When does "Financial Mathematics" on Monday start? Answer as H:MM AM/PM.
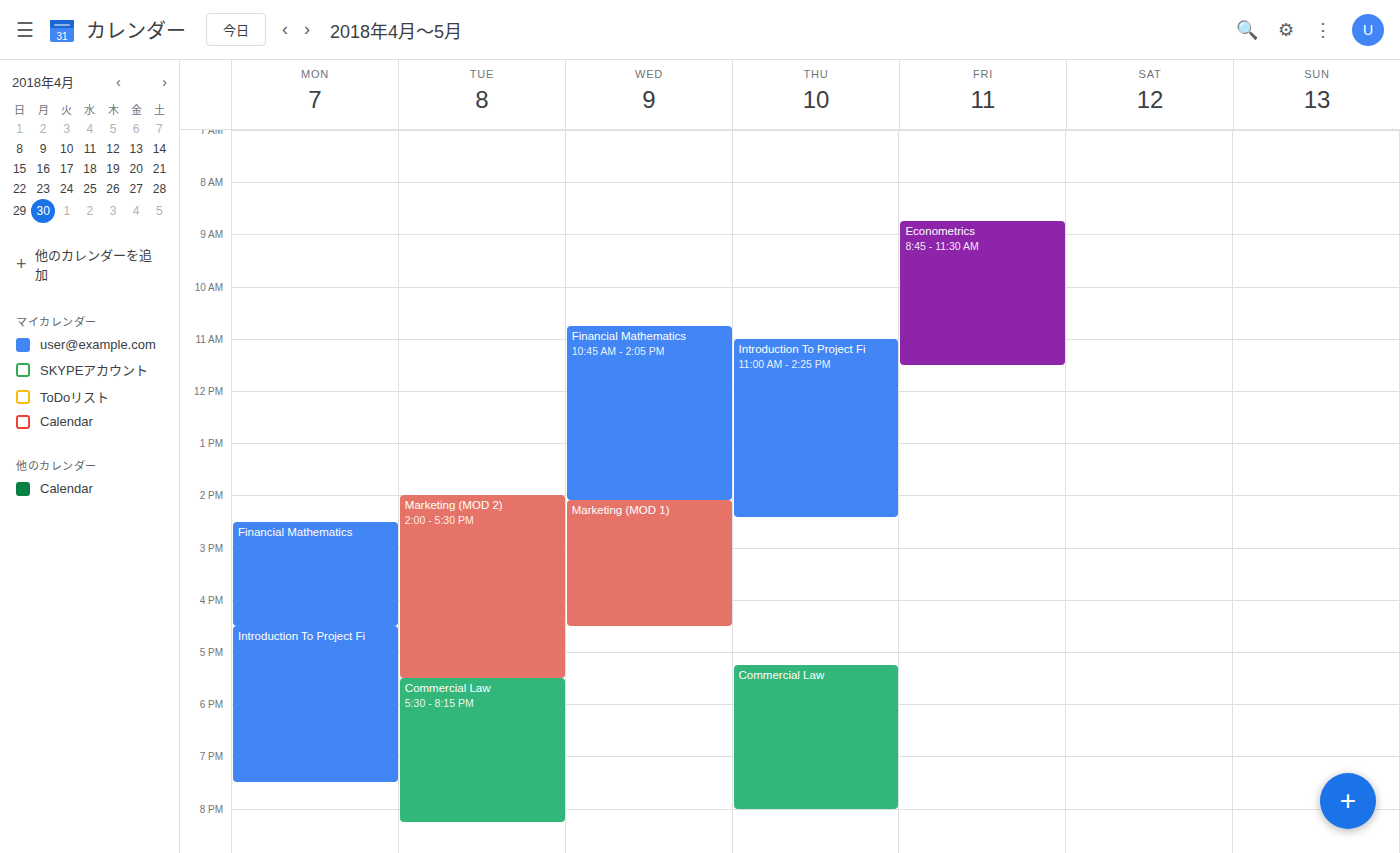
2:30 PM